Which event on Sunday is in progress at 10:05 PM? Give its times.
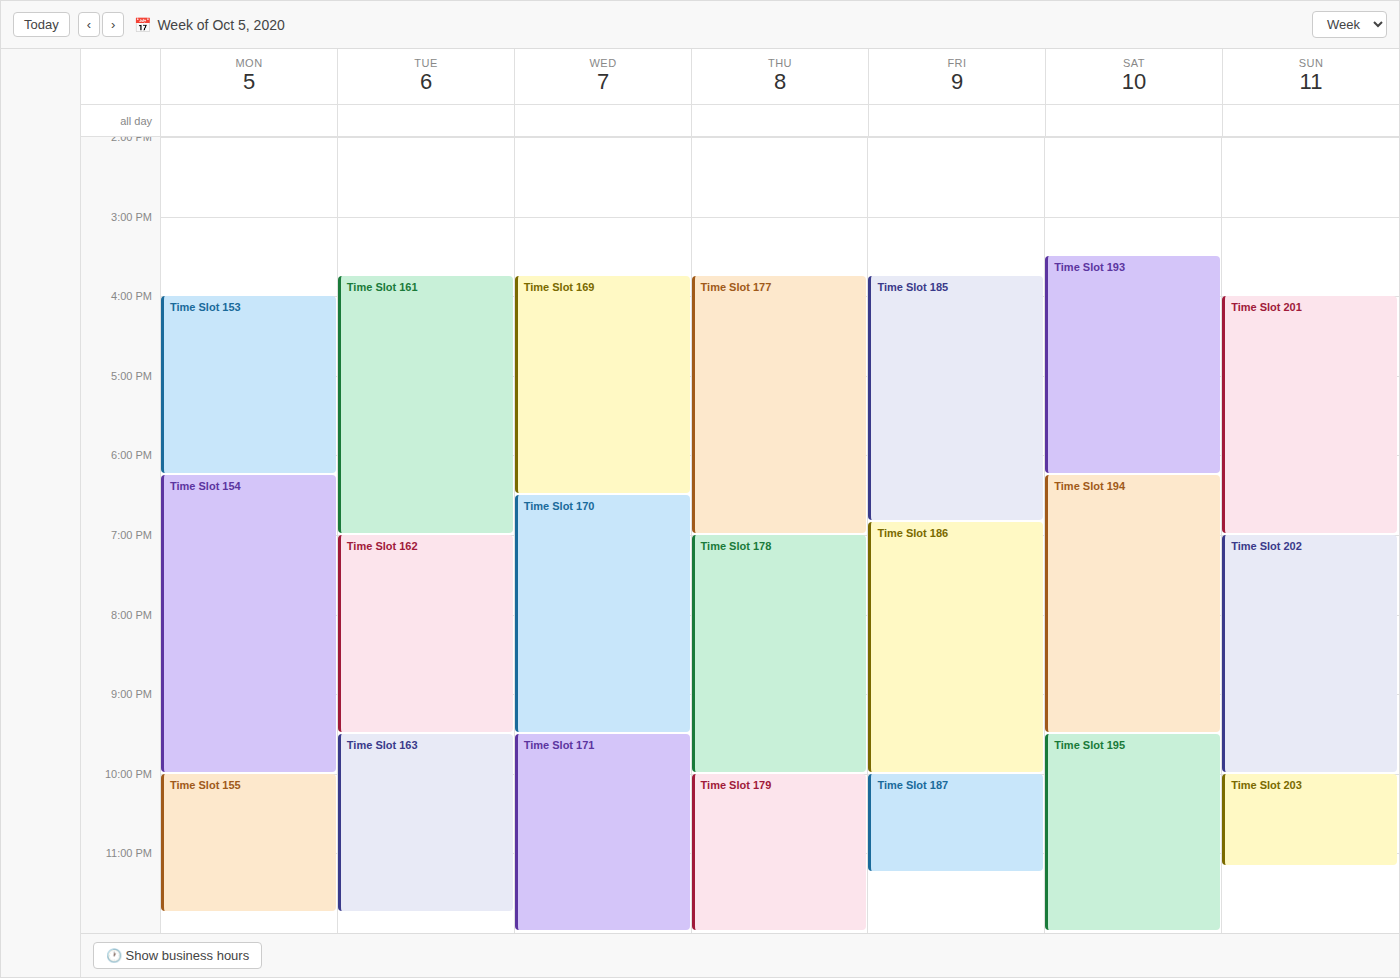
"Time Slot 203", 10:00 PM to 11:10 PM